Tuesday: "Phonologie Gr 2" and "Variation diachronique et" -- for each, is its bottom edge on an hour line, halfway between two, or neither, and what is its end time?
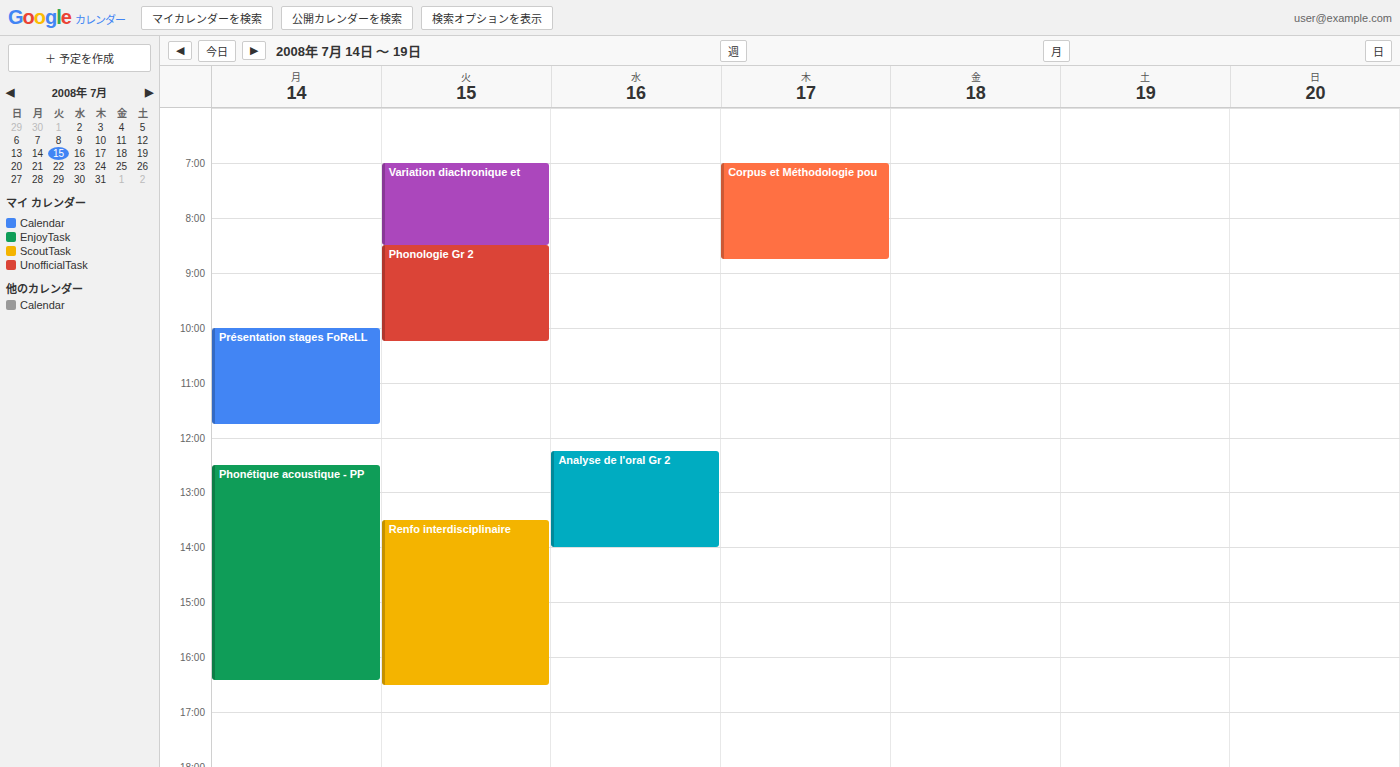
"Phonologie Gr 2": 10:15 AM, neither: a quarter of the way from the 10 AM line to the 11 AM line. "Variation diachronique et": 8:30 AM, halfway between the 8 AM and 9 AM lines.